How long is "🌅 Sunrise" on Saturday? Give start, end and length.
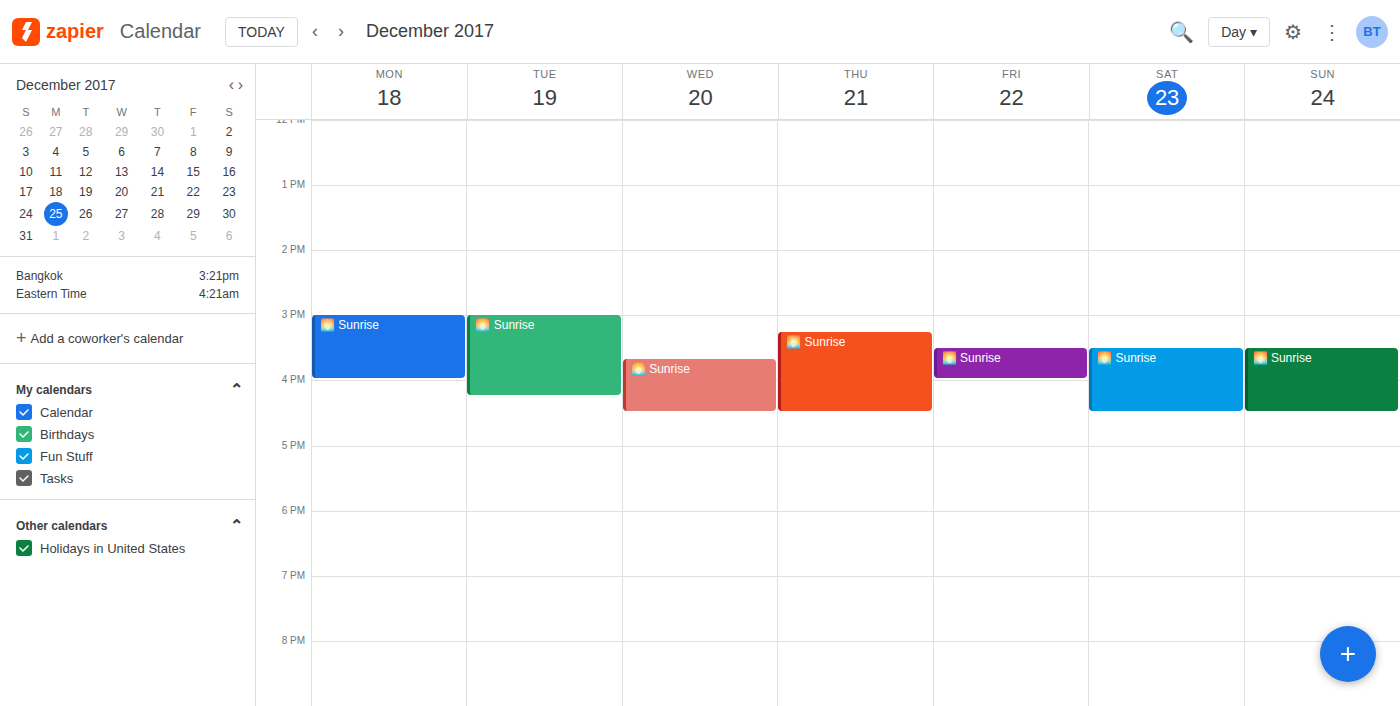
3:30 PM to 4:30 PM, 1 hour